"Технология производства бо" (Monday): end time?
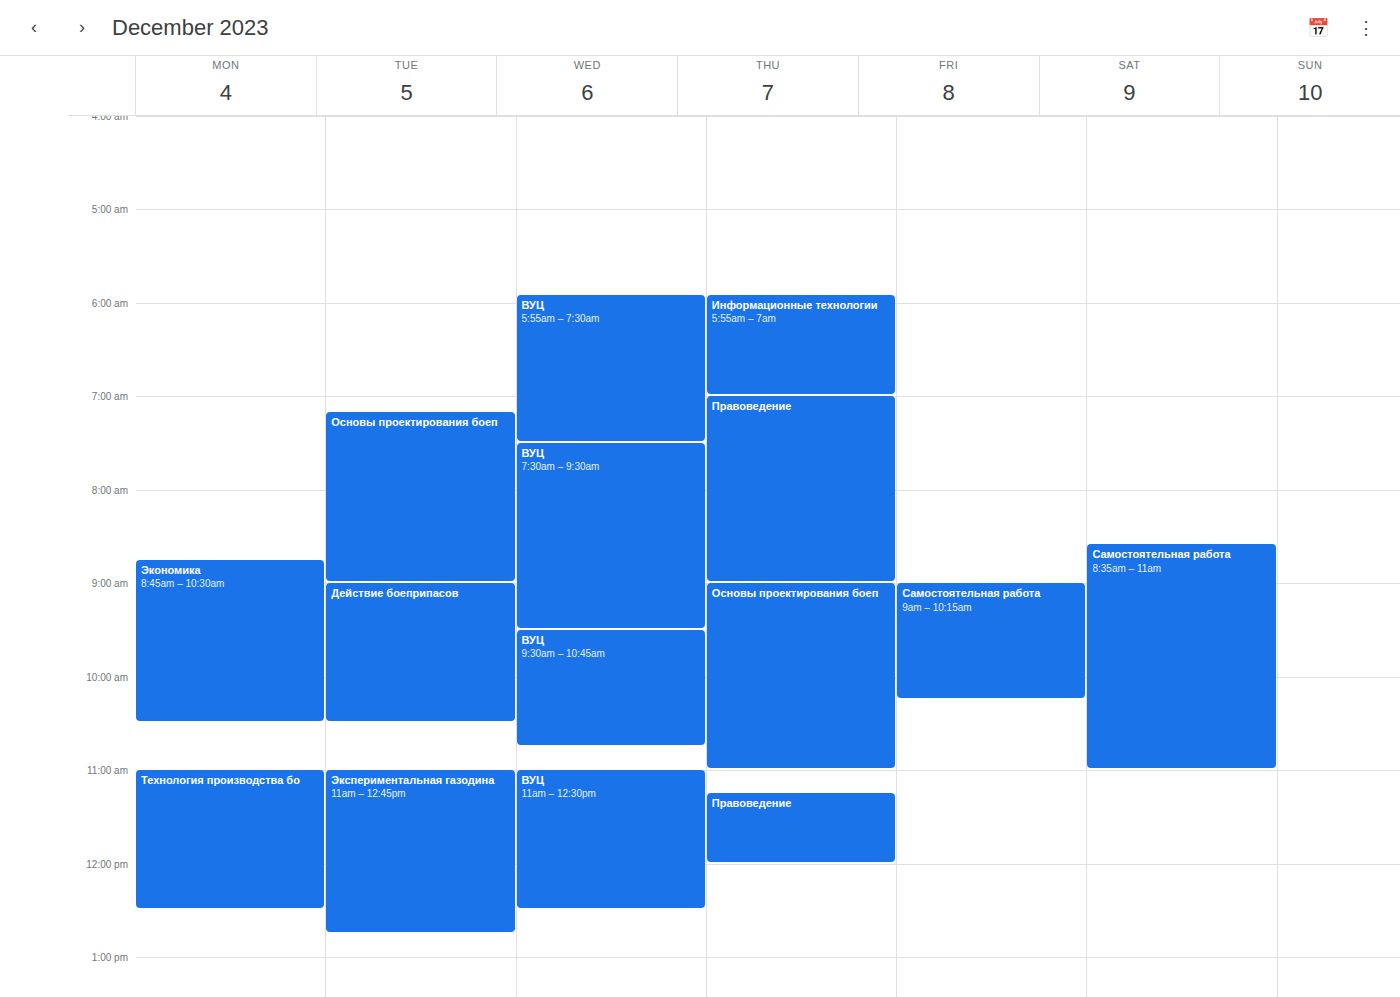
12:30 PM